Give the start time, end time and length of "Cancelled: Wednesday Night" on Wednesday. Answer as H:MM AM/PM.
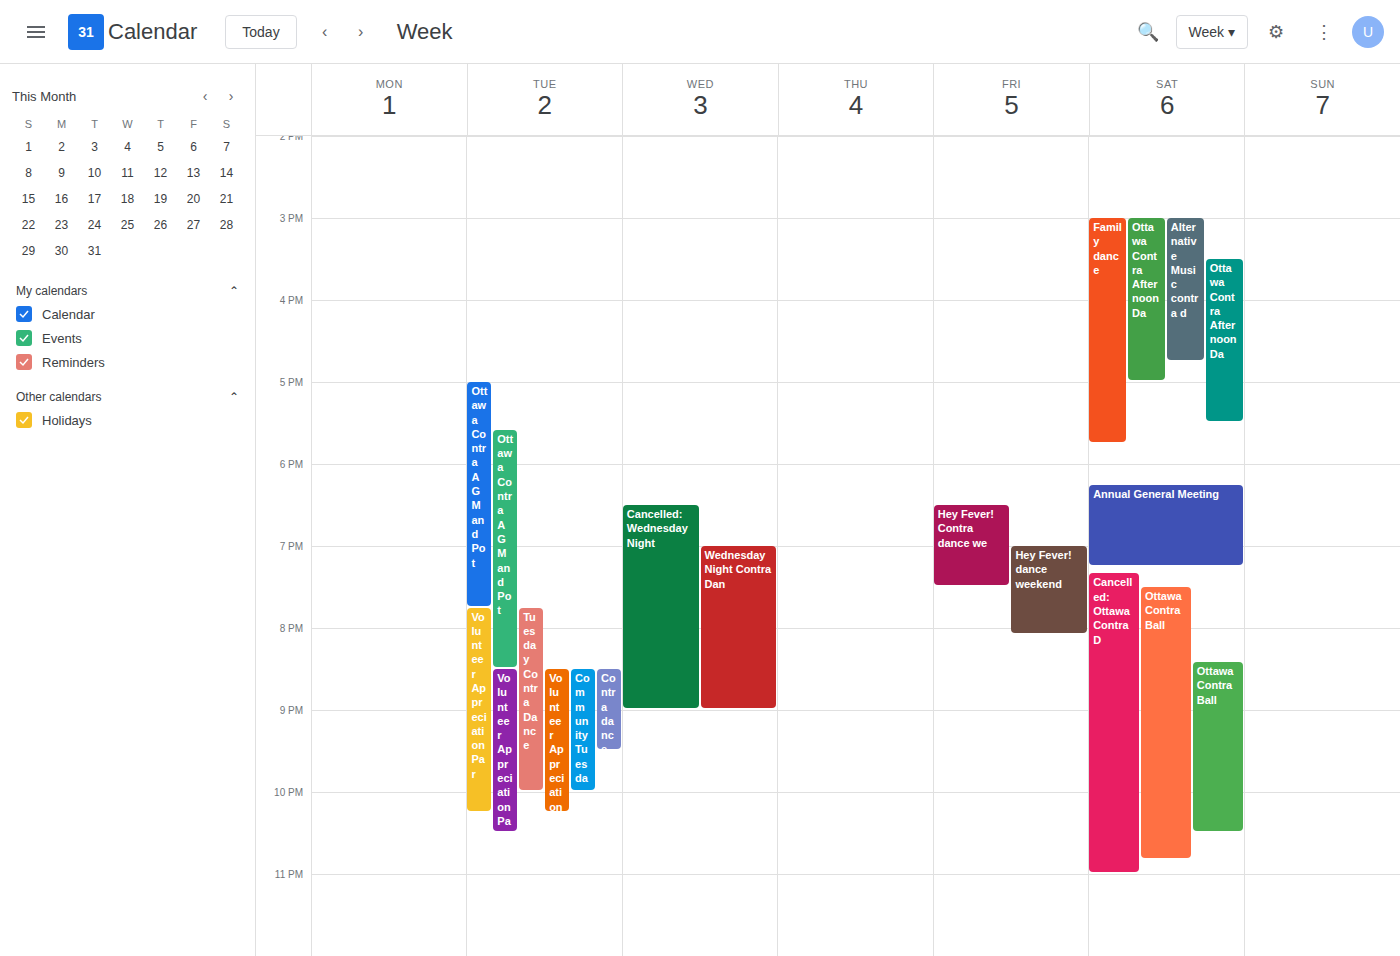
6:30 PM to 9:00 PM, 2 hours 30 minutes